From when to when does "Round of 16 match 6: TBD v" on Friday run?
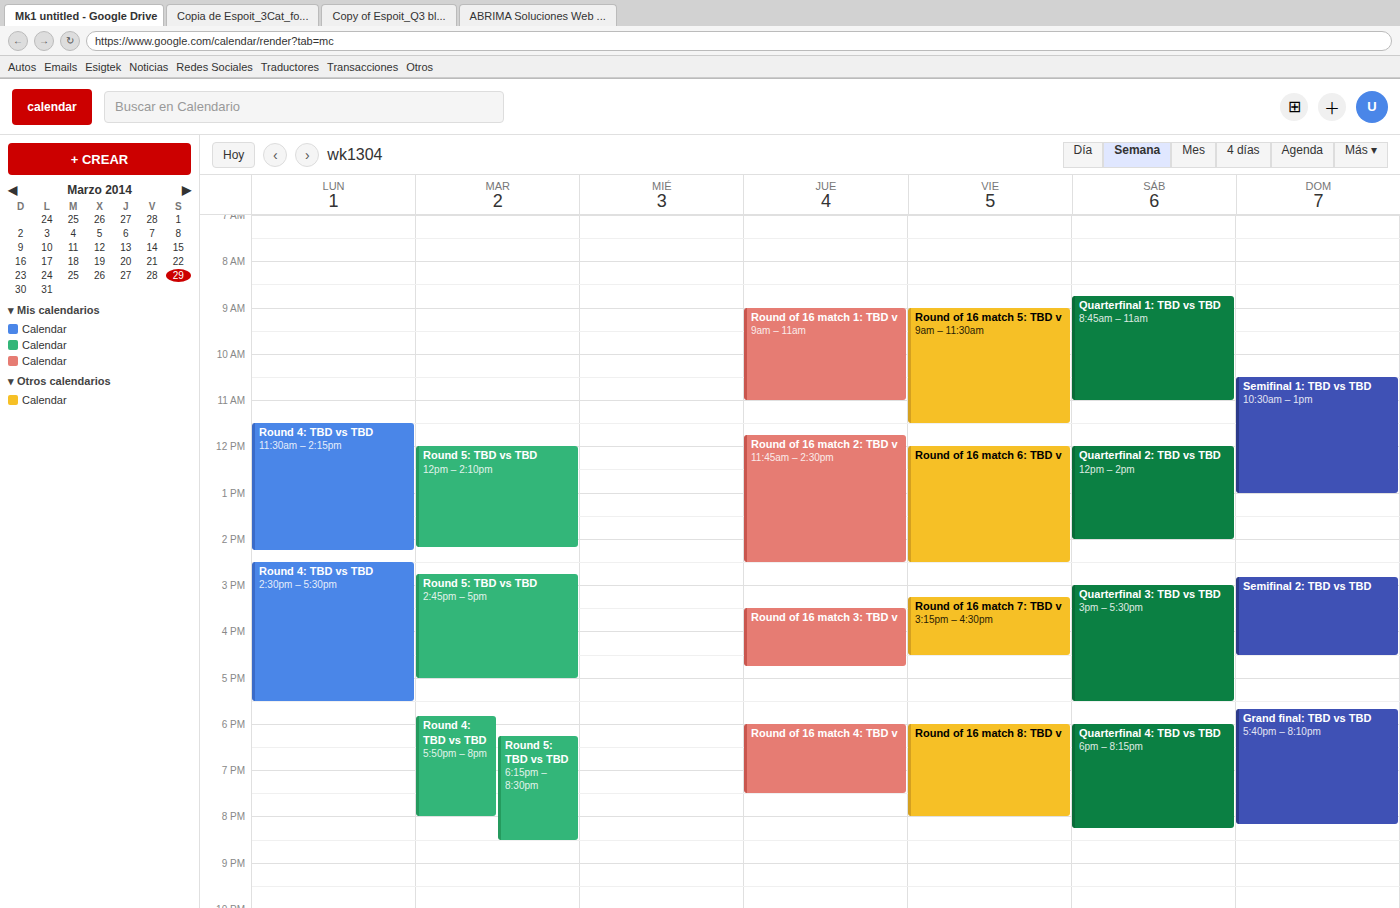
12:00 PM to 2:30 PM